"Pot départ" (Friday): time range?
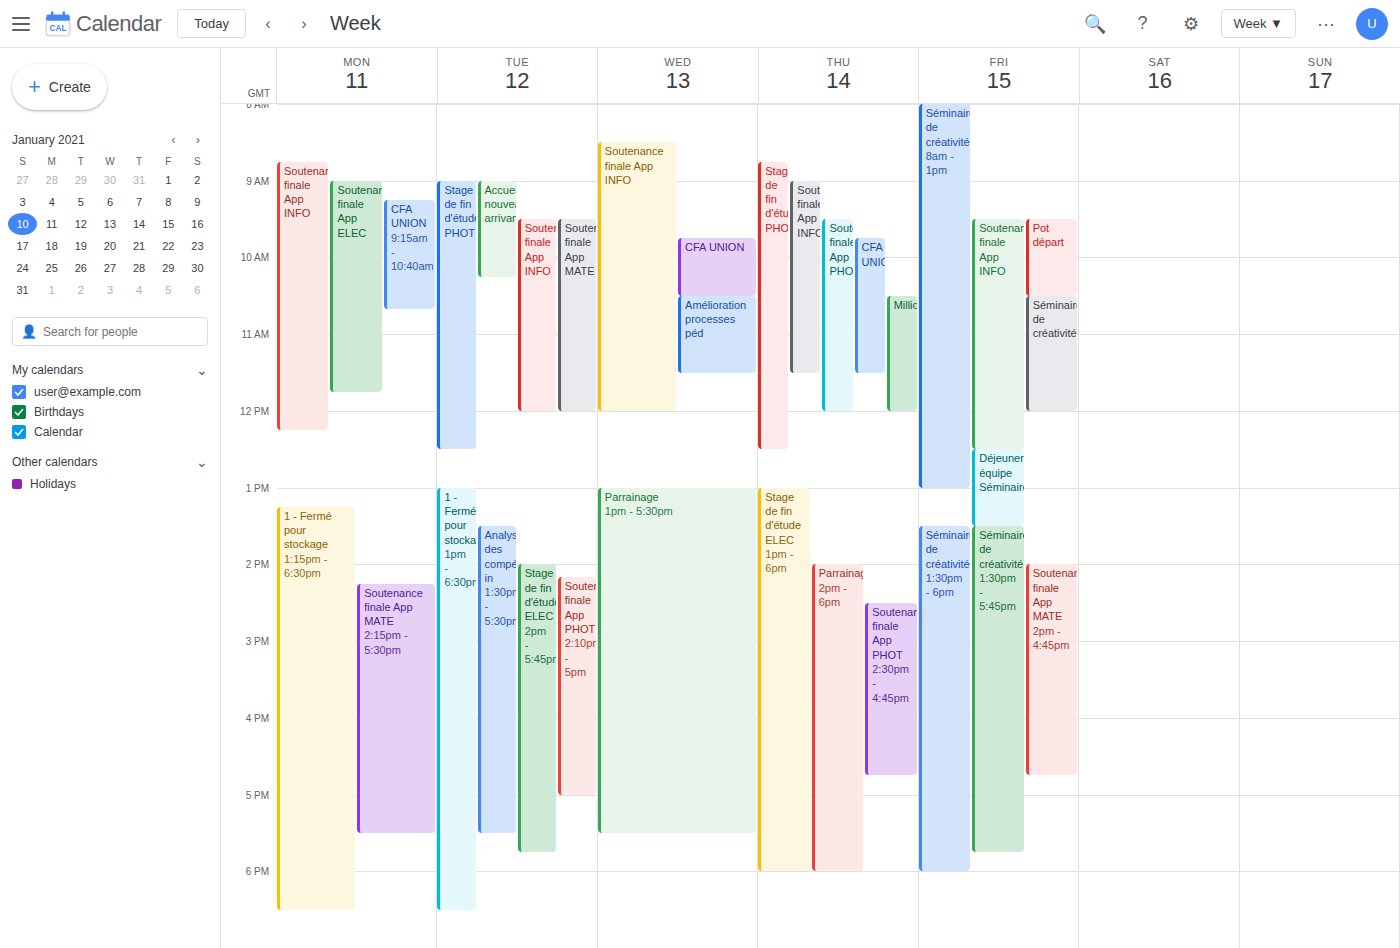
9:30 AM to 10:30 AM